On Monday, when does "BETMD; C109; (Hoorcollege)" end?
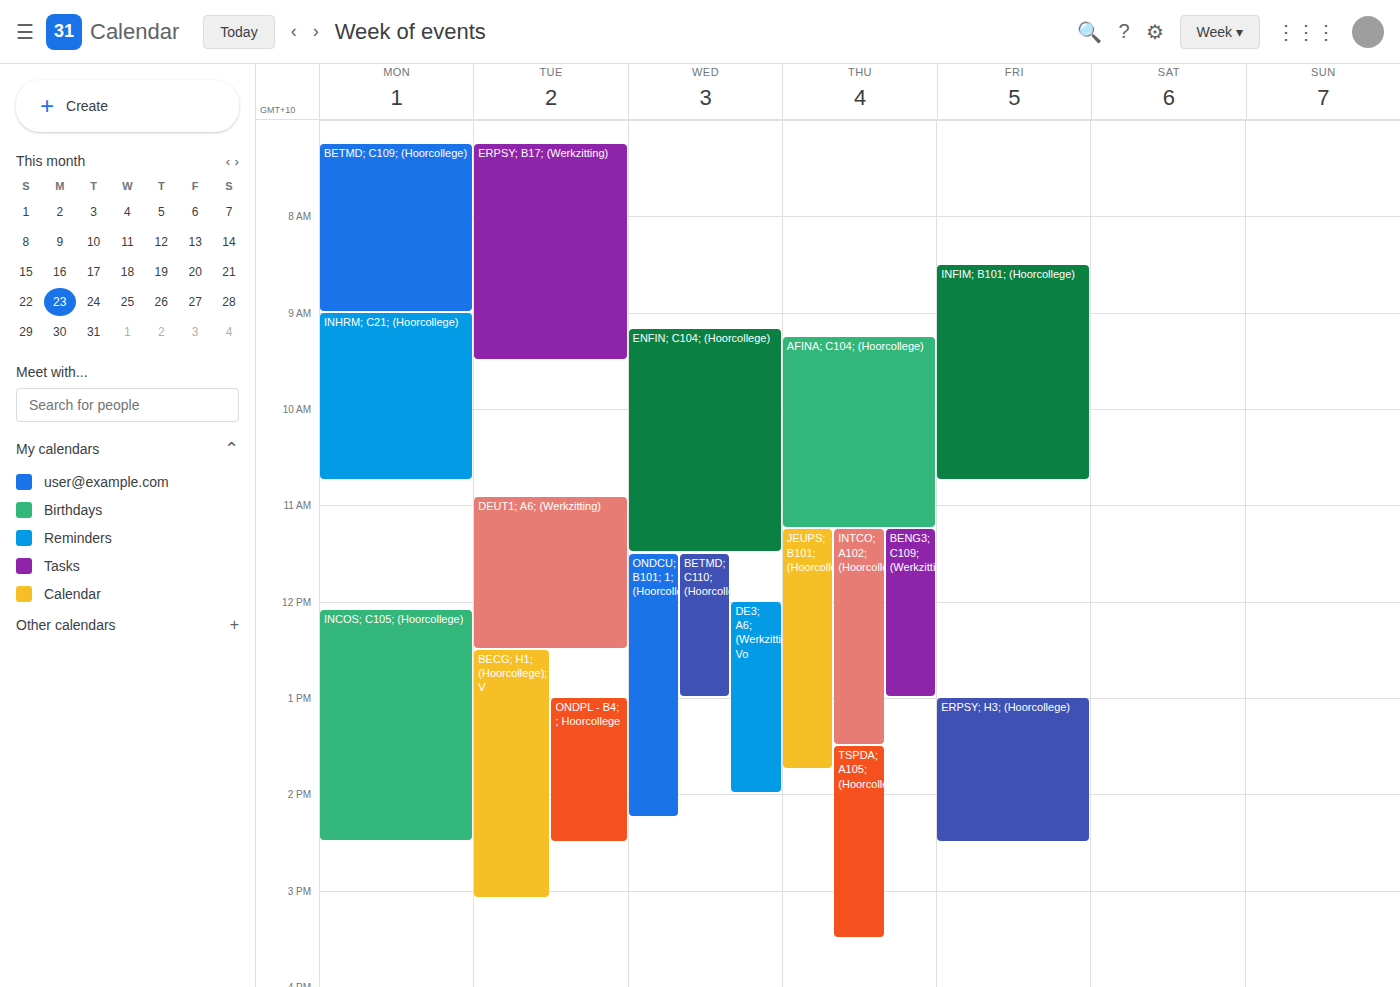
09:00